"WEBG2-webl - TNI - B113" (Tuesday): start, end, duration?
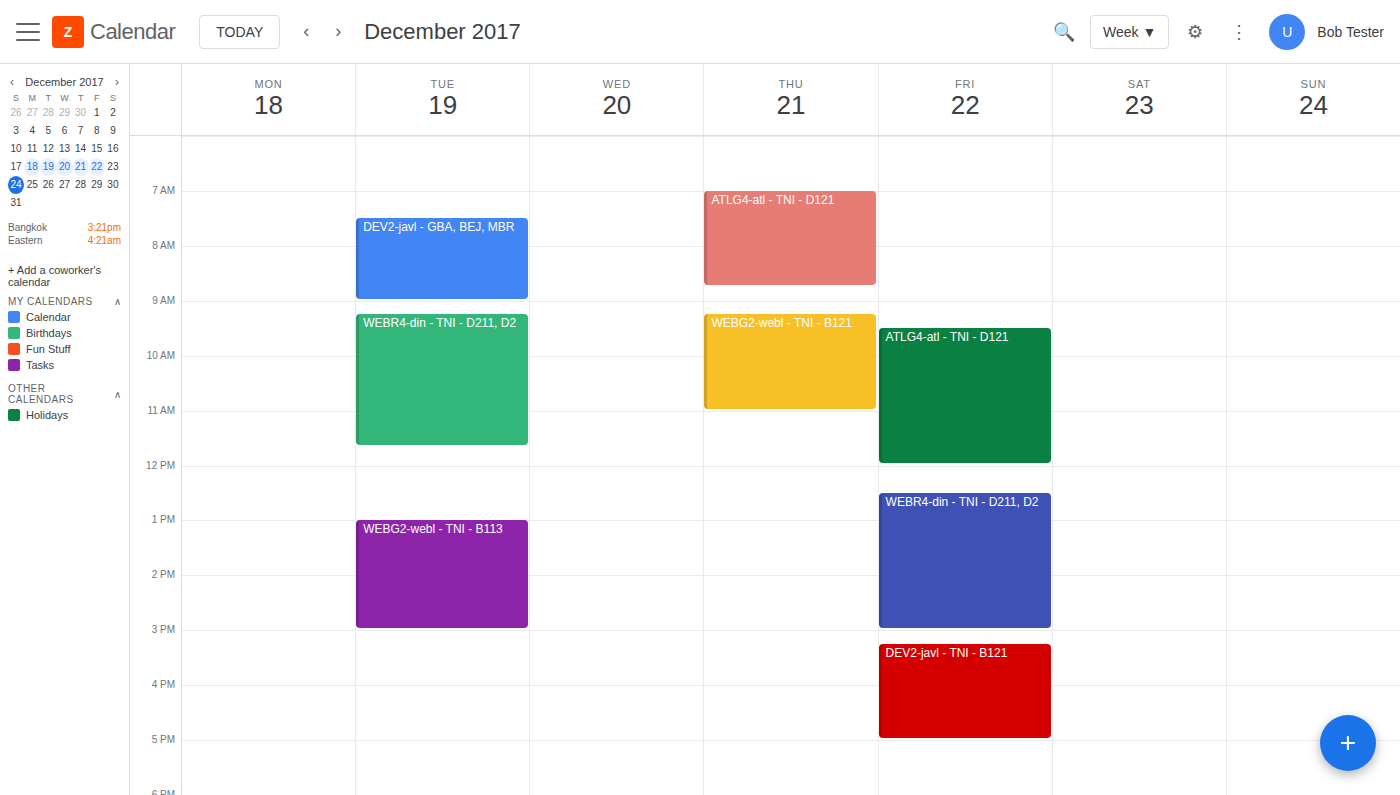
1:00 PM to 3:00 PM, 2 hours